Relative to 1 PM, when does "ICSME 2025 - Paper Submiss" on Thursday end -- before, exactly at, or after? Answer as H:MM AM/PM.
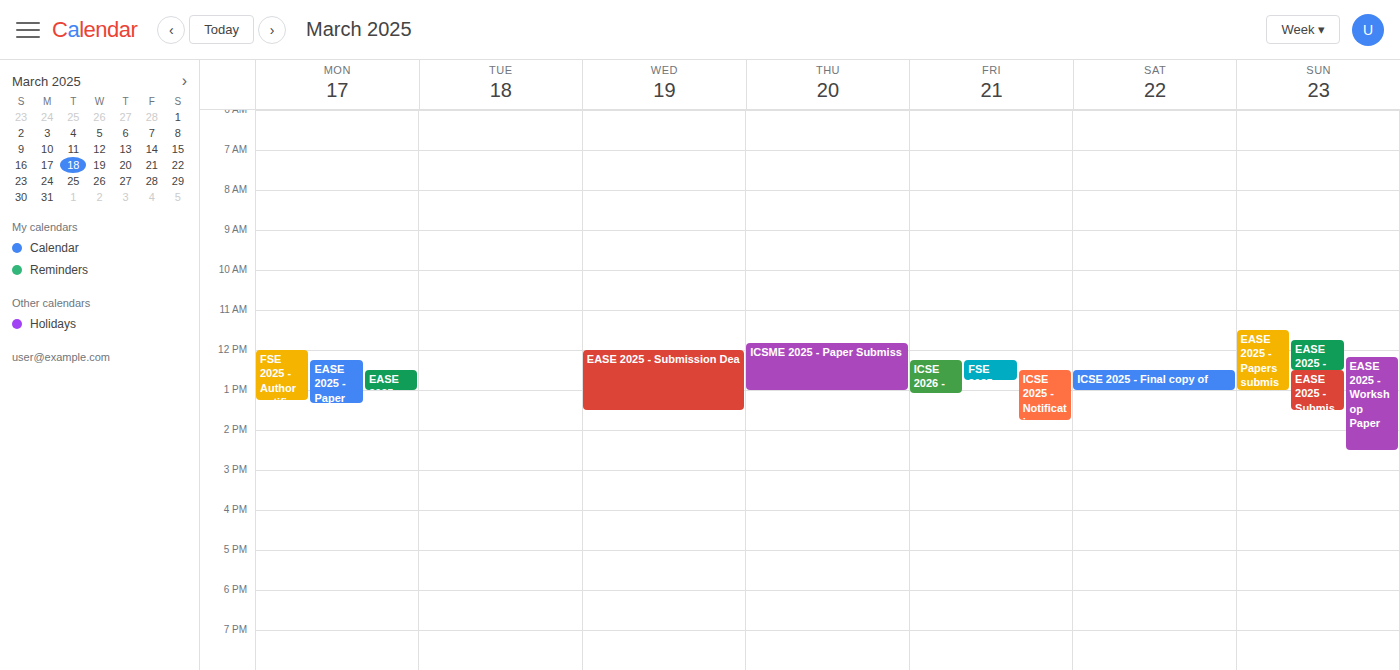
1:00 PM -- exactly at 1 PM, on the 1 PM line.